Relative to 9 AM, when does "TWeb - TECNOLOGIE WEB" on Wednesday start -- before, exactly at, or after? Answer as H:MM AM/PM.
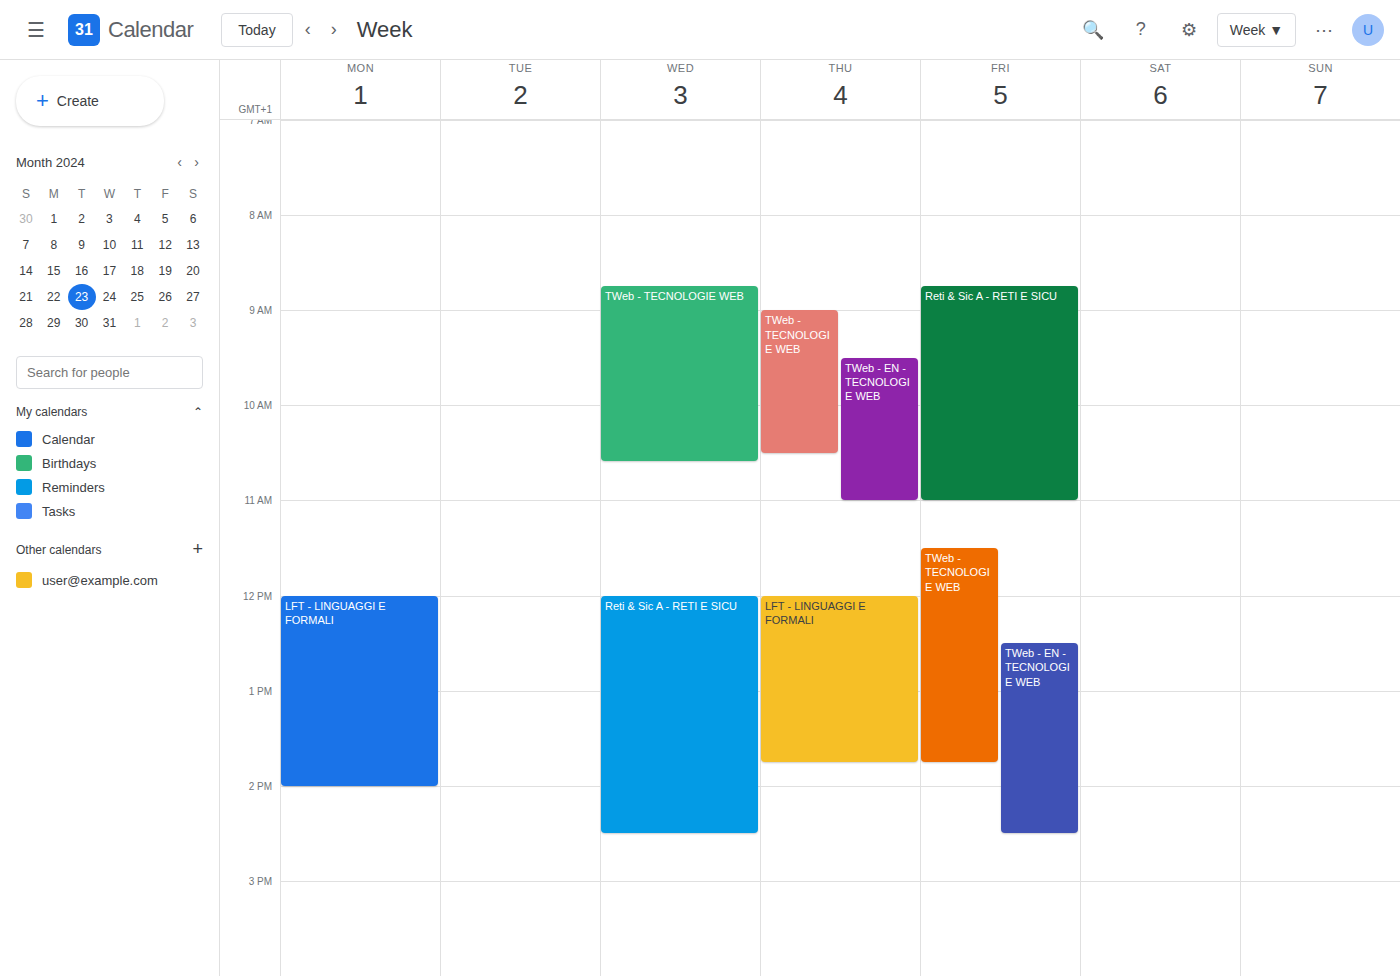
8:45 AM -- before 9 AM, 15 minutes above the 9 AM line.